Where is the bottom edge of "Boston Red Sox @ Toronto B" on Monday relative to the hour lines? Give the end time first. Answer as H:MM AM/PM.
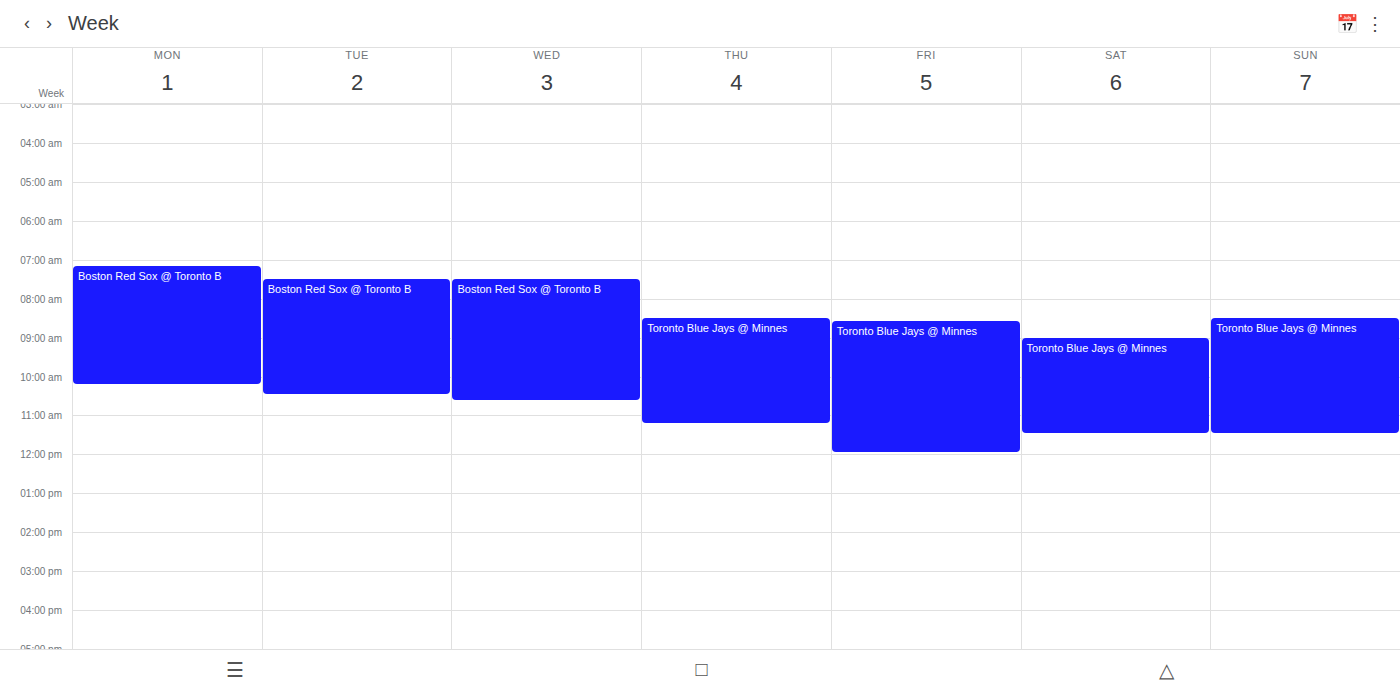
10:15 AM -- neither: a quarter of the way from the 10 AM line to the 11 AM line.